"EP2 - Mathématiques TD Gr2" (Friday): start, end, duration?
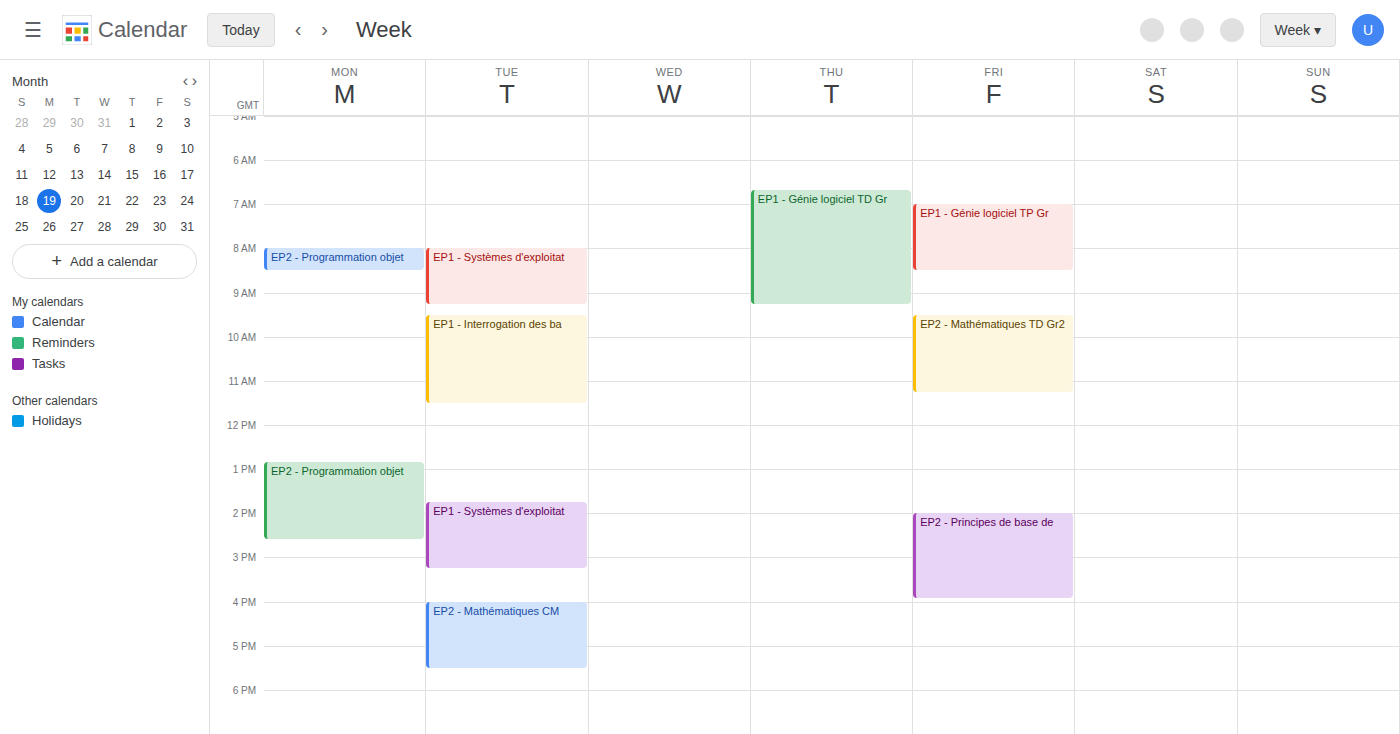
9:30 AM to 11:15 AM, 1 hour 45 minutes